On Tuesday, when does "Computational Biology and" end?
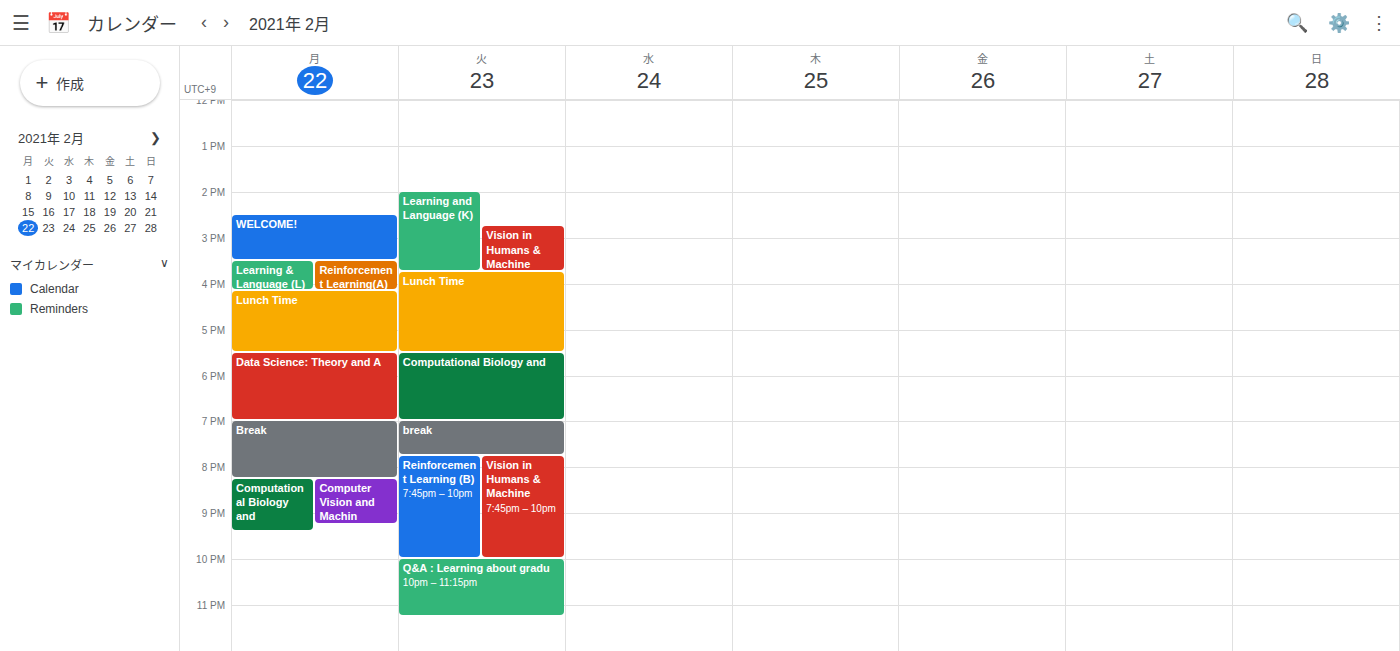
7:00 PM